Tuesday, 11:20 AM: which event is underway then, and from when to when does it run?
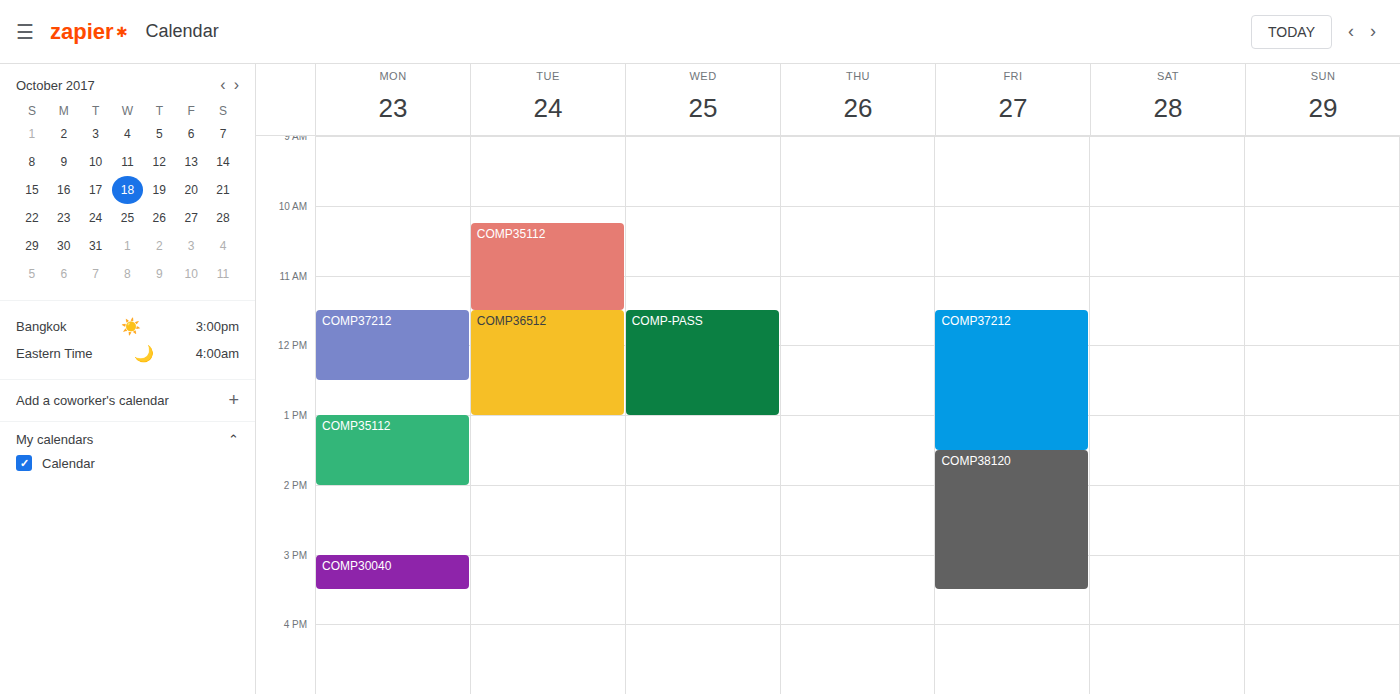
"COMP35112", 10:15 AM to 11:30 AM